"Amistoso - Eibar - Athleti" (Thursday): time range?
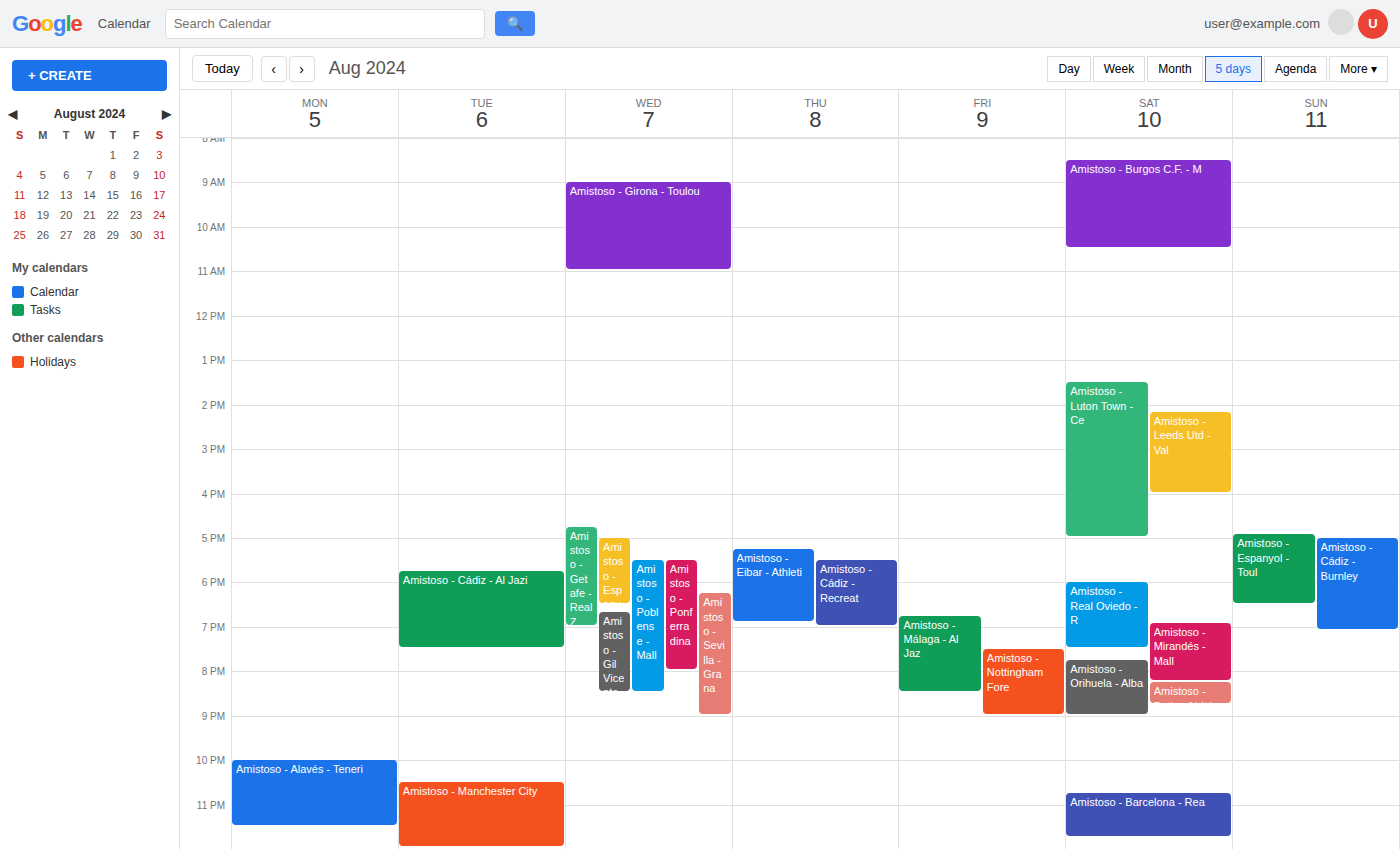
5:15 PM to 6:55 PM